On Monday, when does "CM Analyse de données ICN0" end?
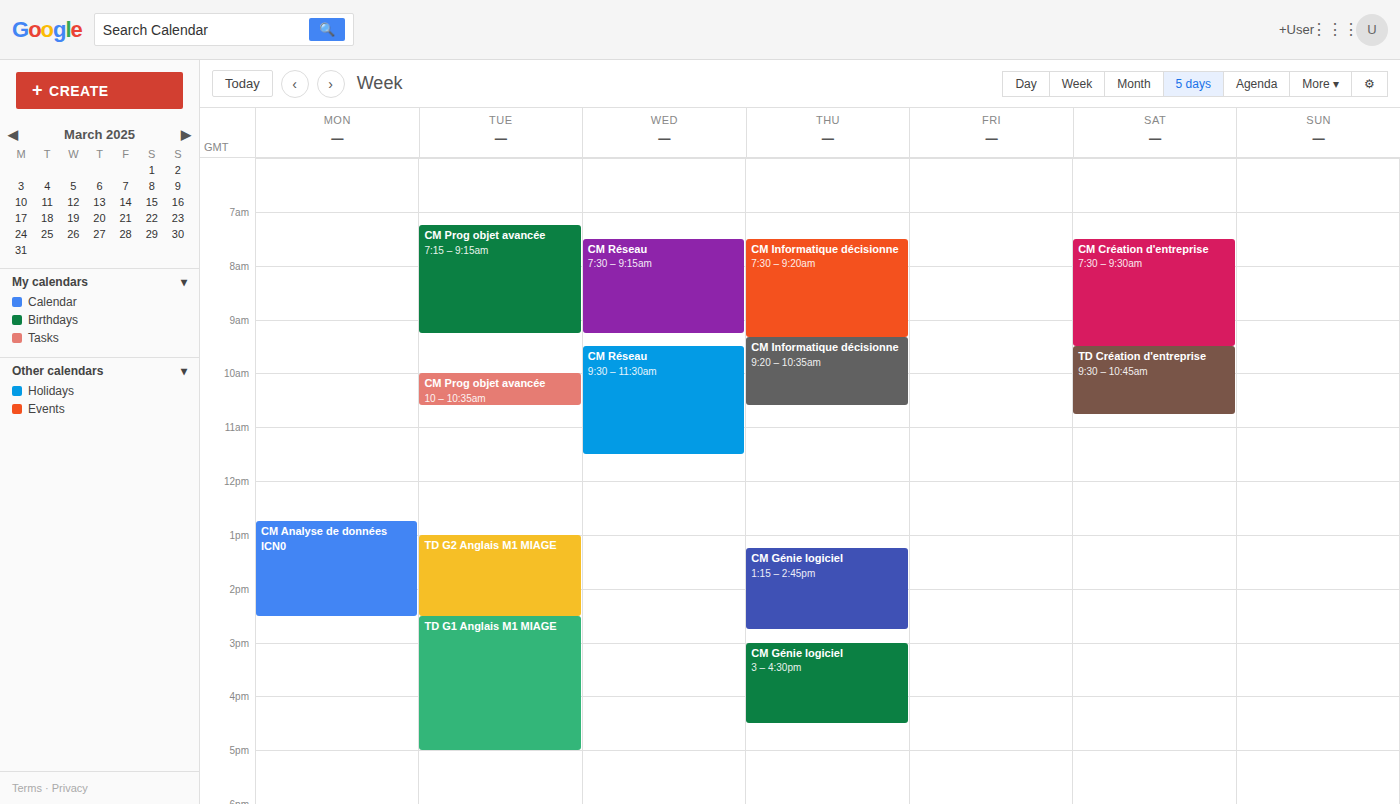
2:30 PM